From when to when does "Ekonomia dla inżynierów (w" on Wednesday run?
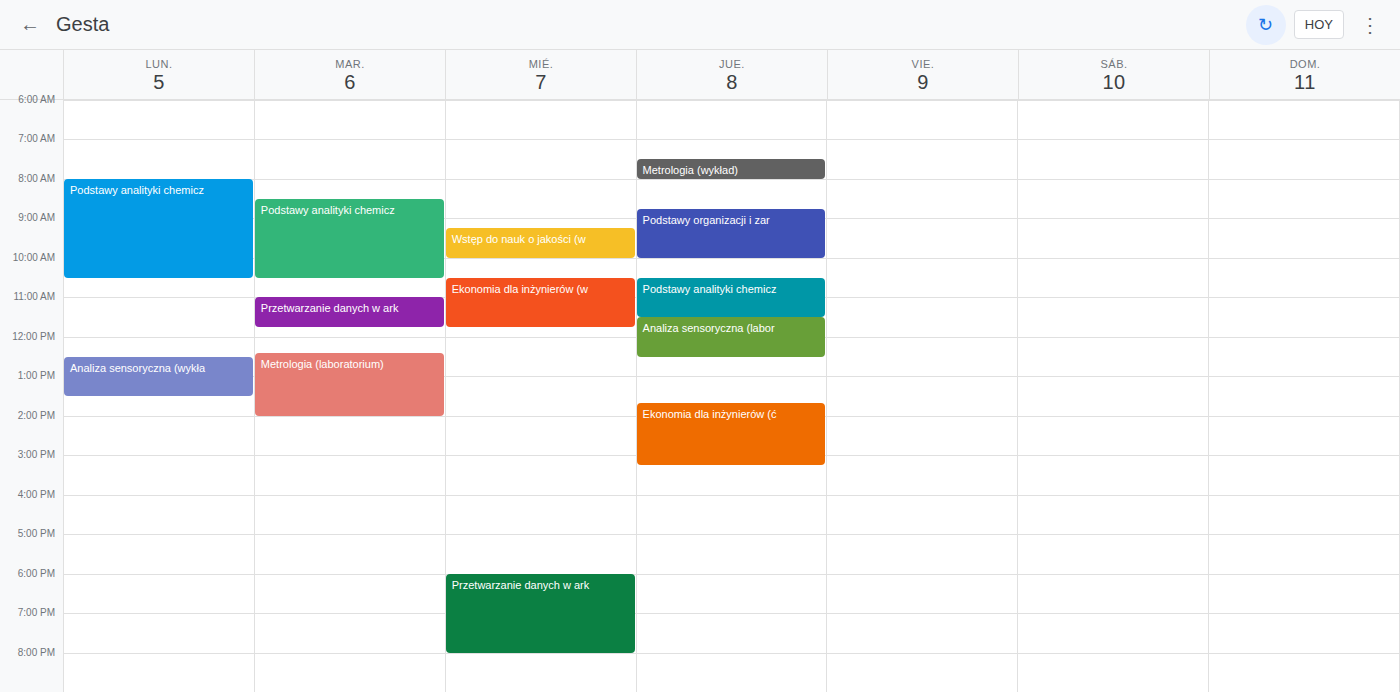
10:30 AM to 11:45 AM